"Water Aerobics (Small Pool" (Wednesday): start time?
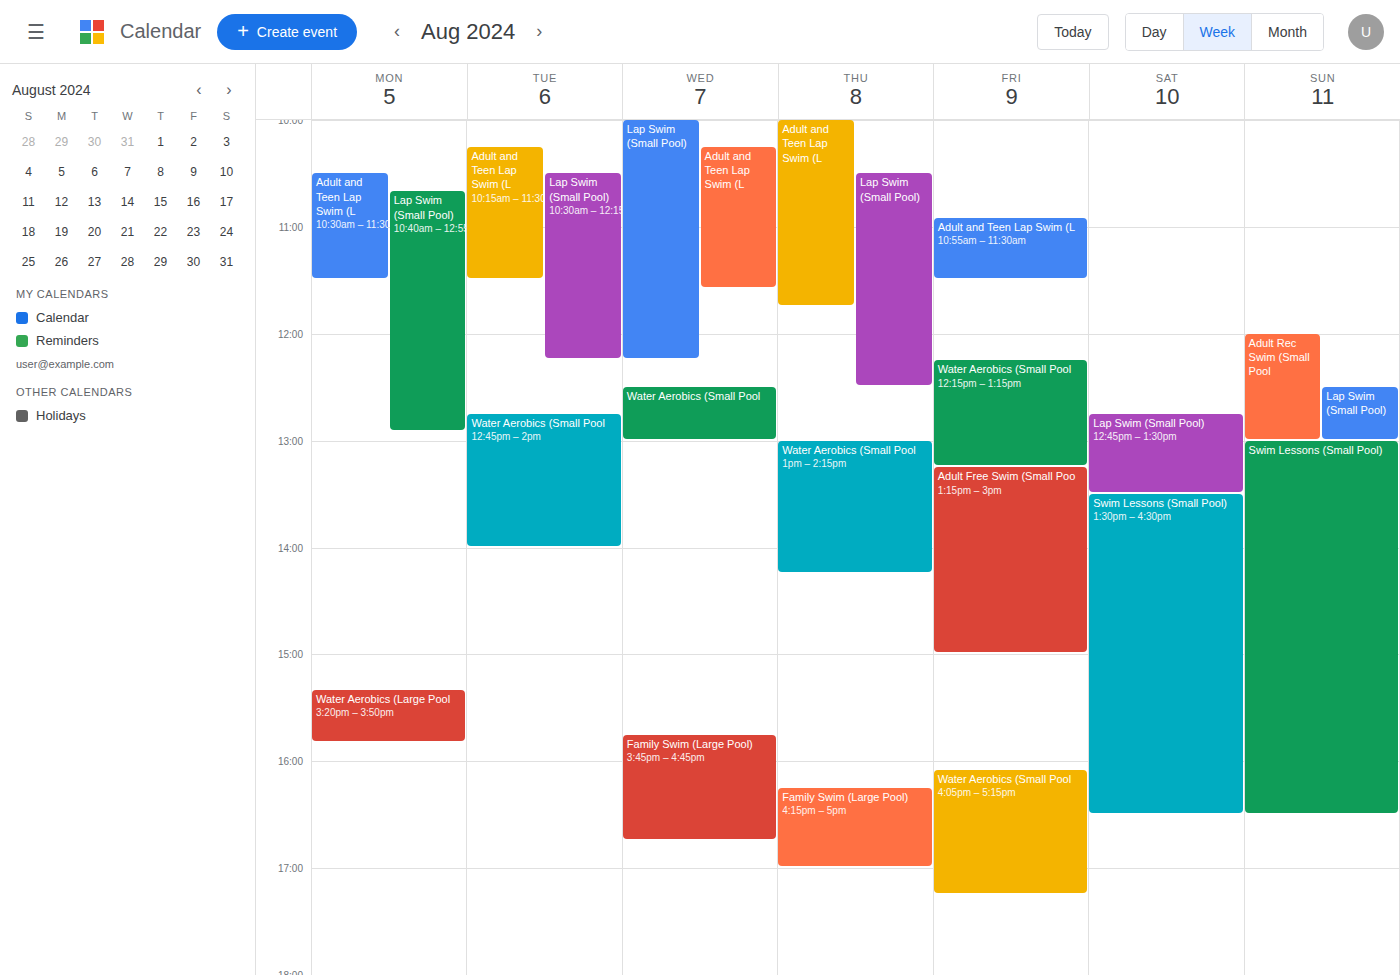
12:30 PM